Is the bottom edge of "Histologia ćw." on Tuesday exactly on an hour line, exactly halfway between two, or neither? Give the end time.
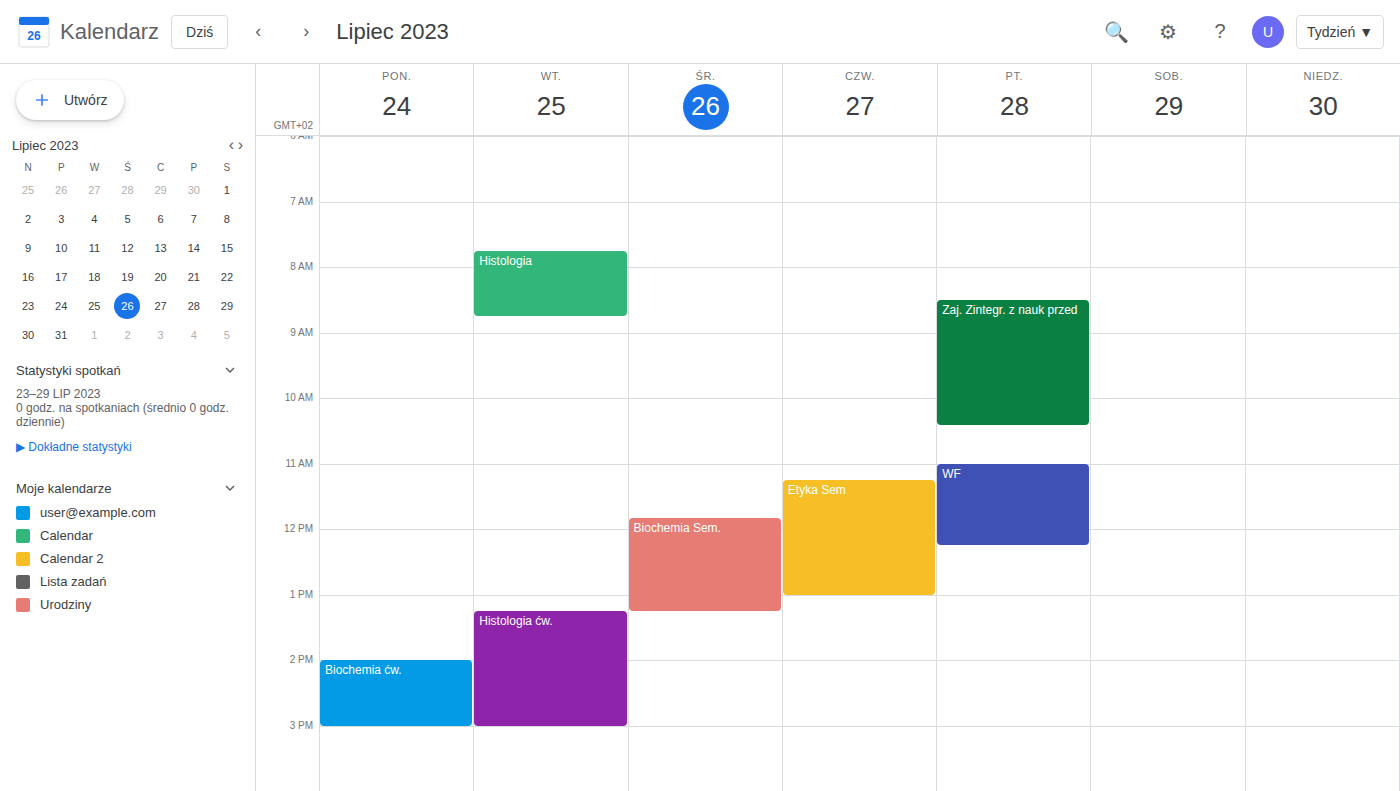
3:00 PM -- exactly on the 3 PM line.